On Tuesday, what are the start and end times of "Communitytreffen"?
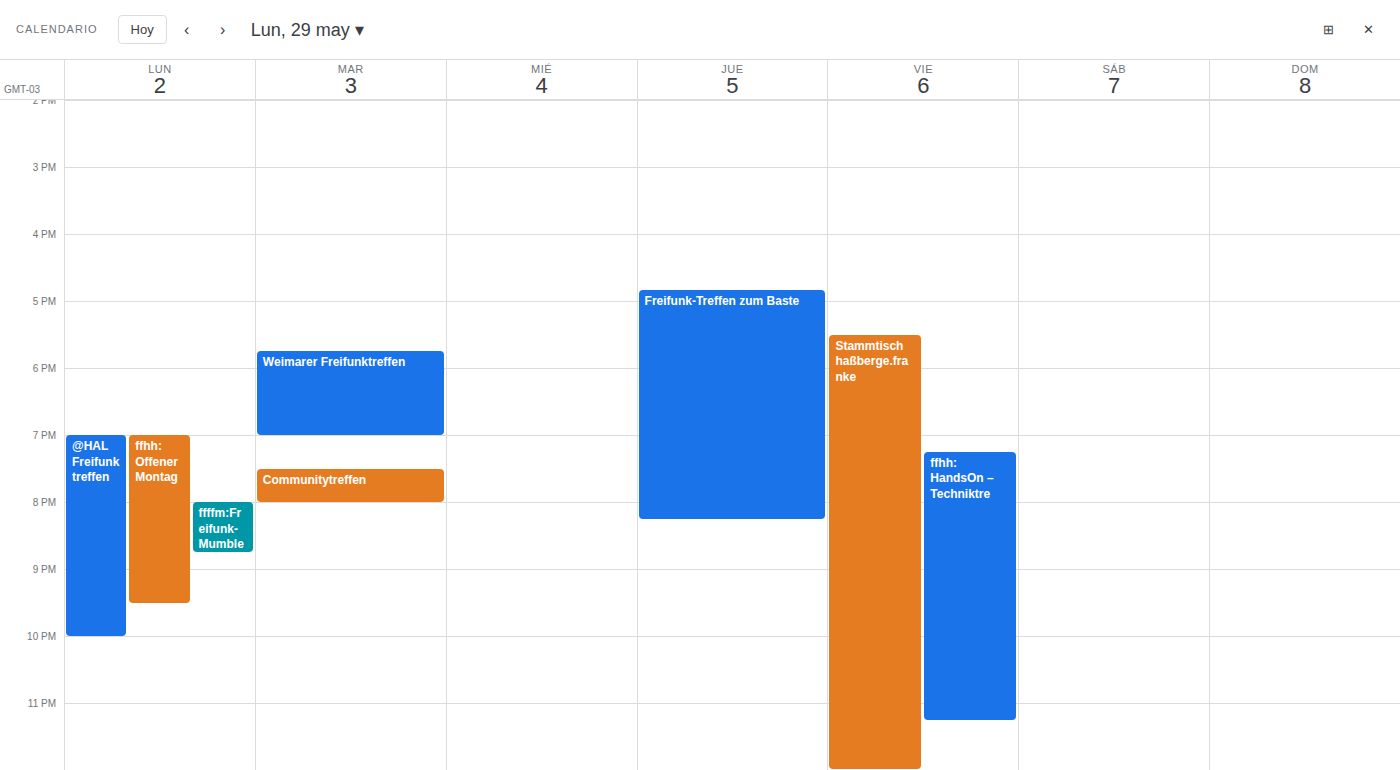
7:30 PM to 8:00 PM